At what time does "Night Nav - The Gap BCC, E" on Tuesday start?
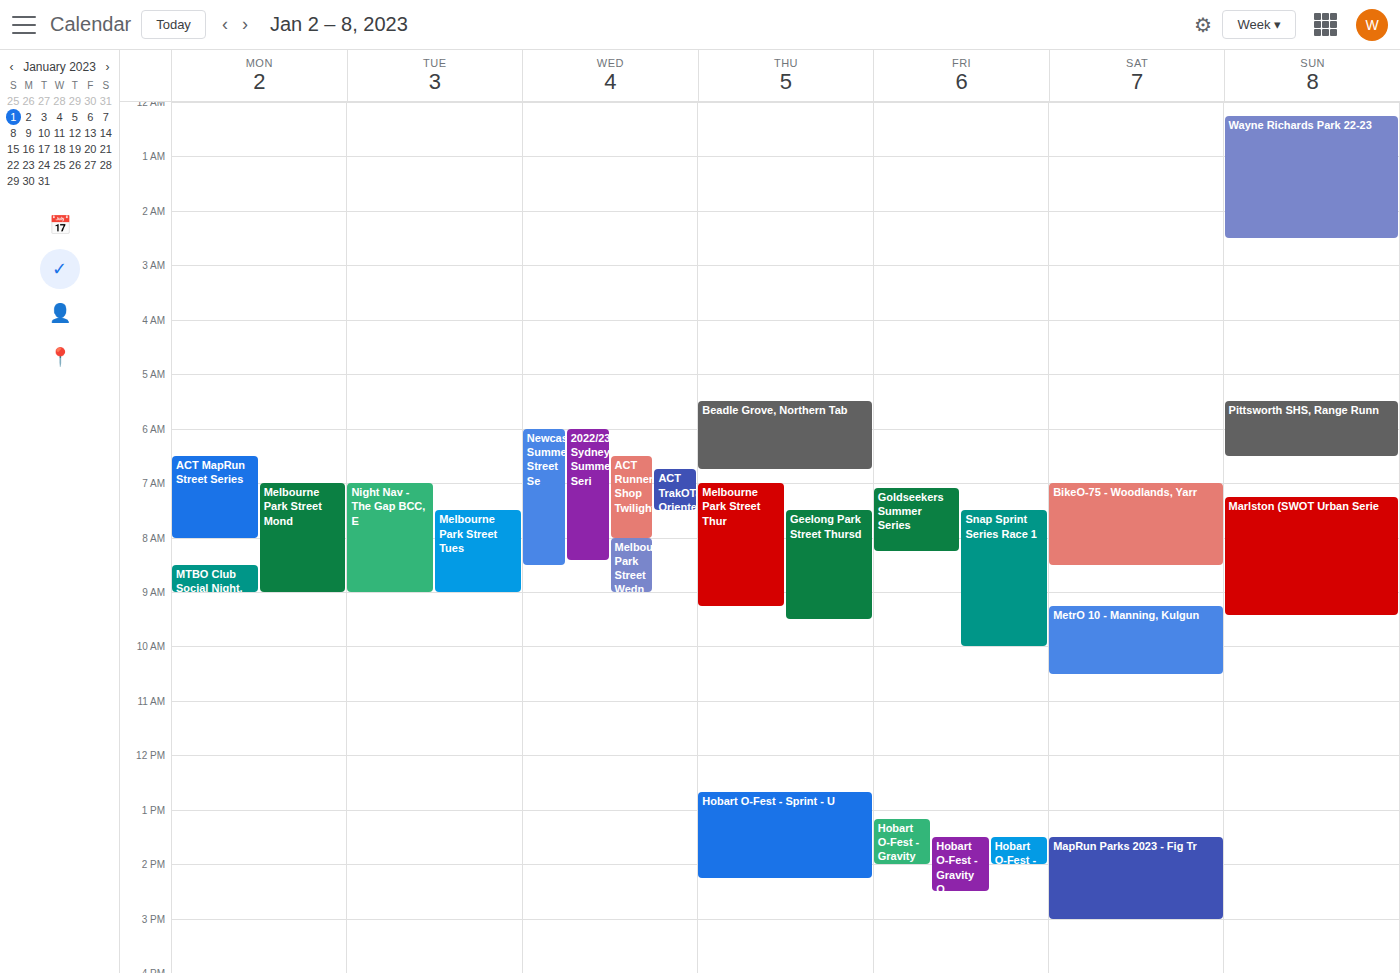
7:00 AM